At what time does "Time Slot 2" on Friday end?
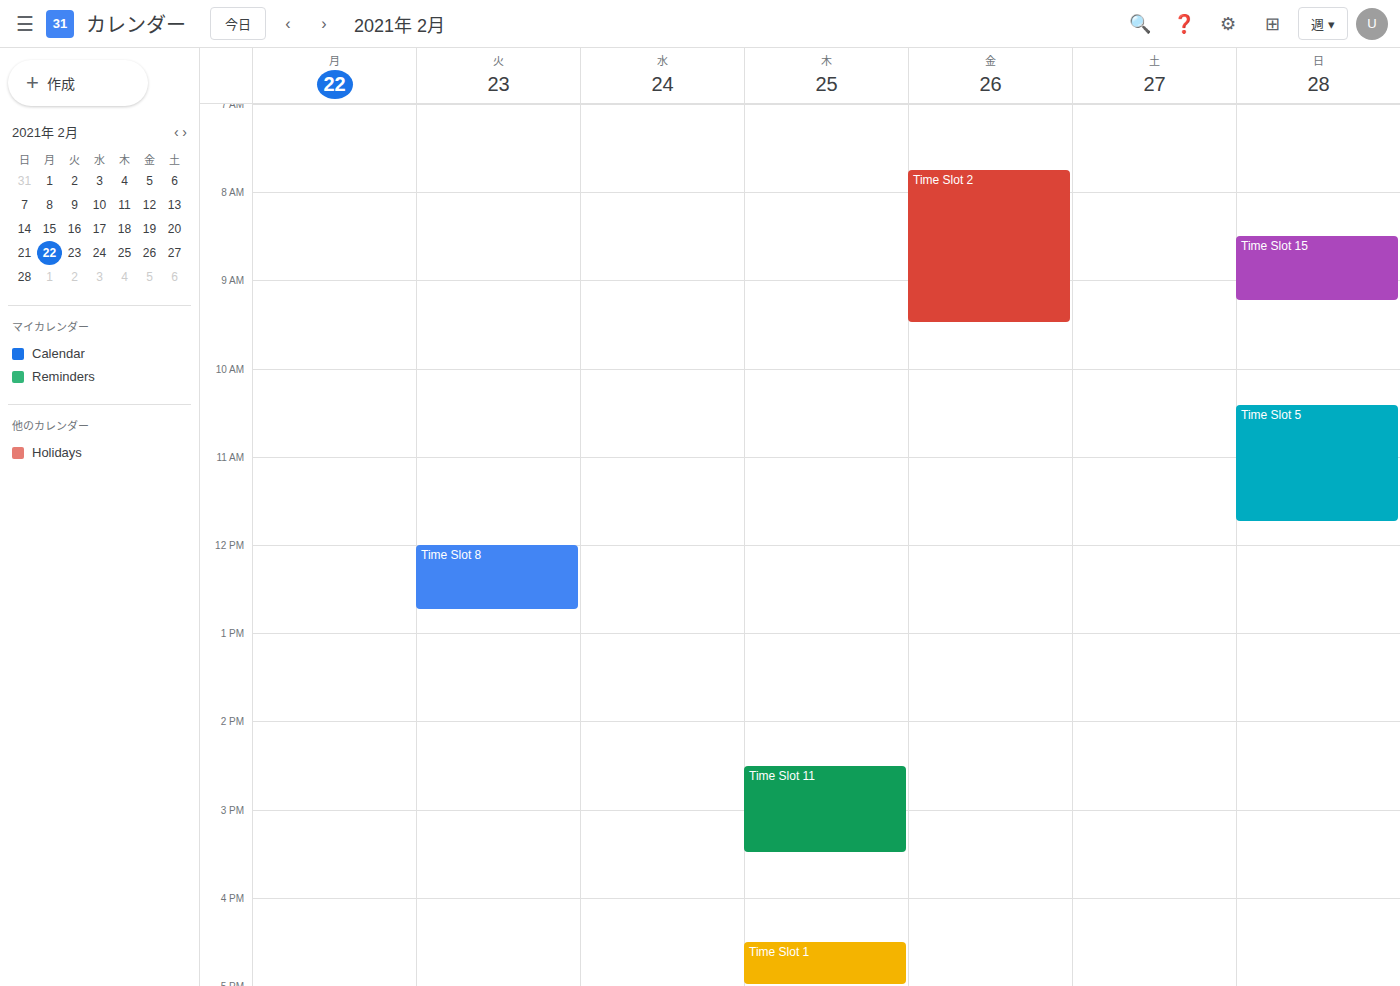
9:30 AM